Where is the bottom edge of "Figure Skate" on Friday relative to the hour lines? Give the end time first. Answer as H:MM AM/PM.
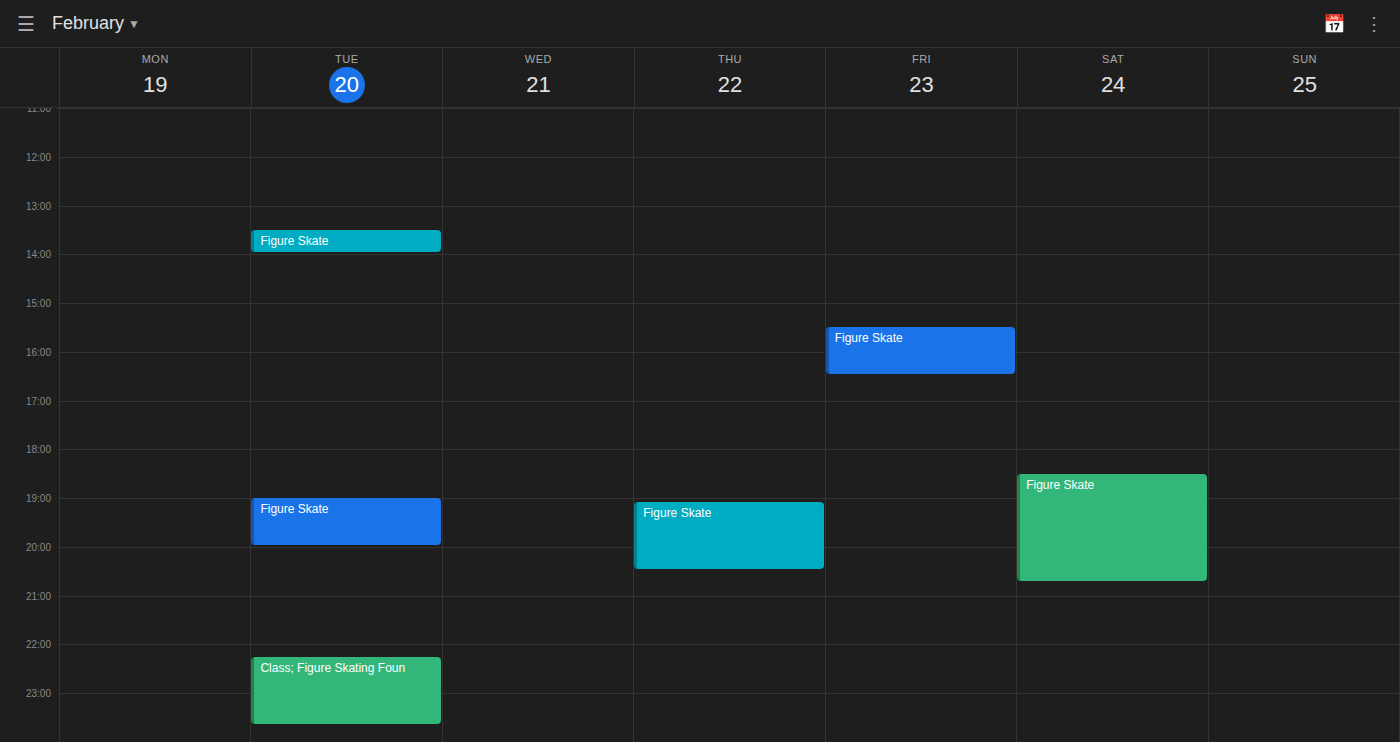
4:30 PM -- halfway between the 4 PM and 5 PM lines.